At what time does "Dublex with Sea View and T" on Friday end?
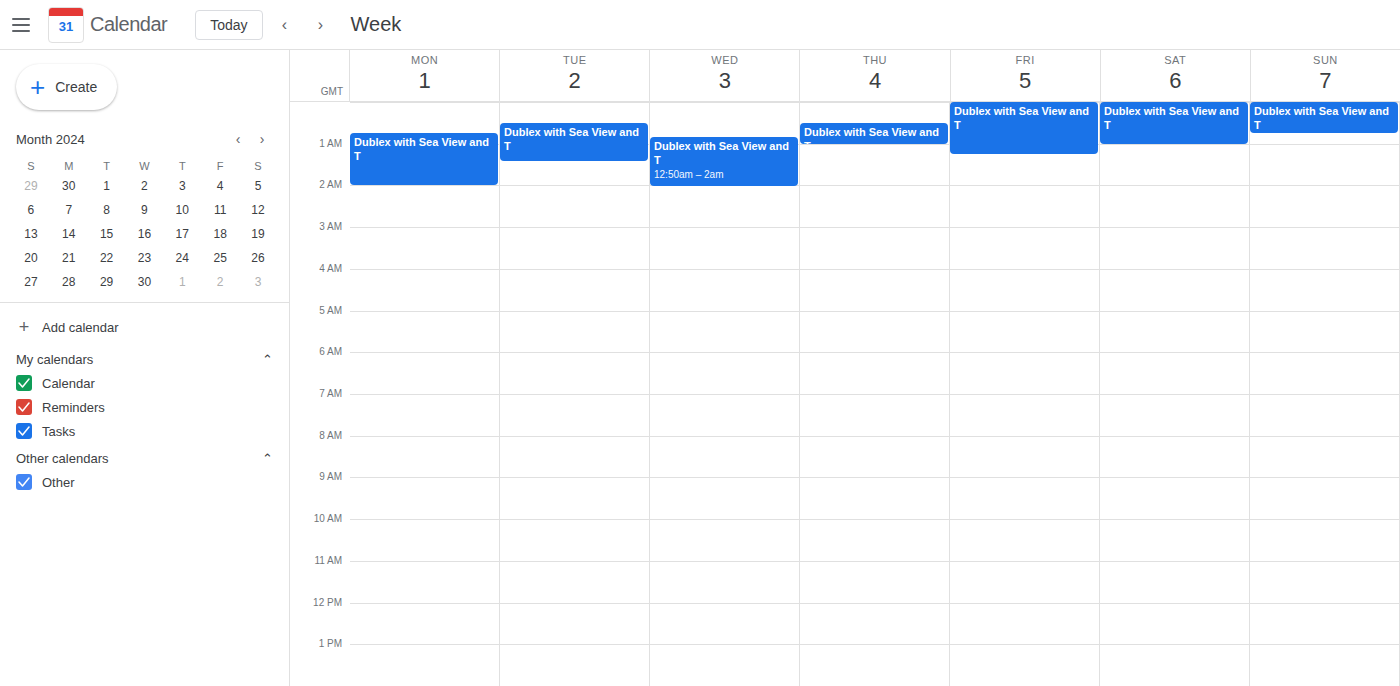
1:15 AM